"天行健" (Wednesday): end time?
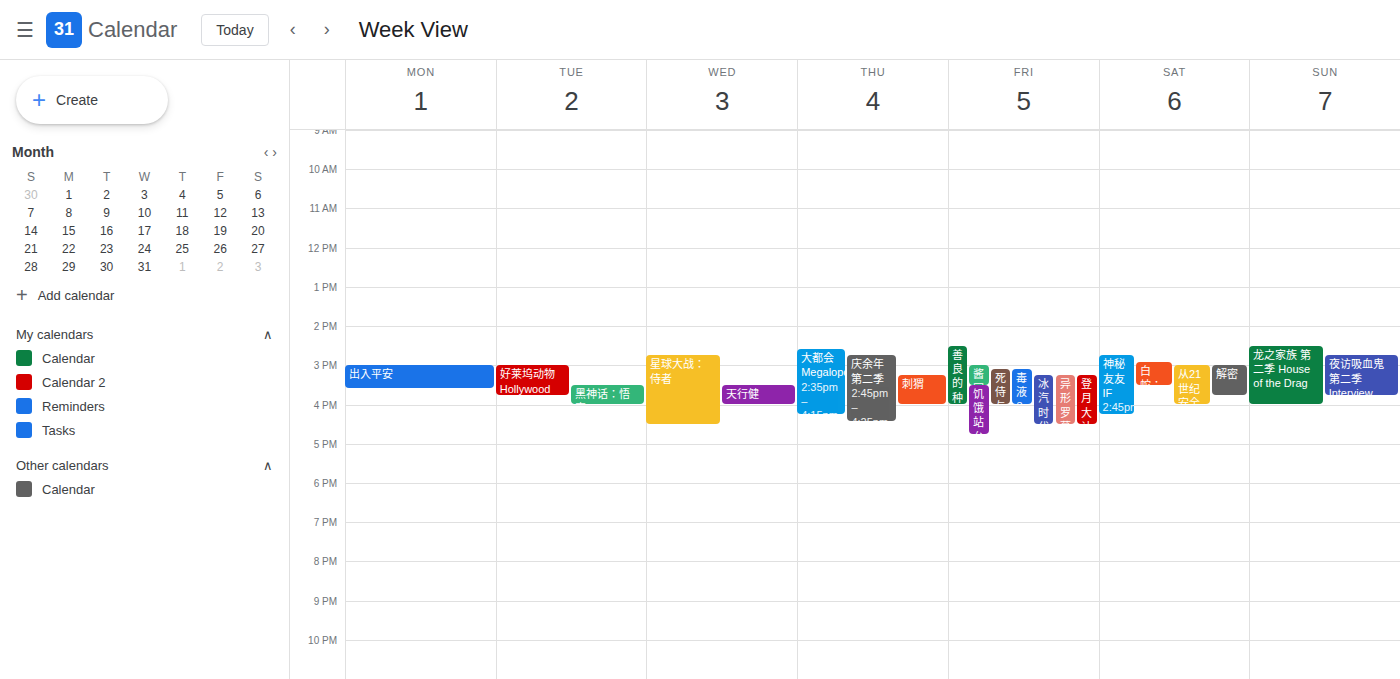
4:00 PM